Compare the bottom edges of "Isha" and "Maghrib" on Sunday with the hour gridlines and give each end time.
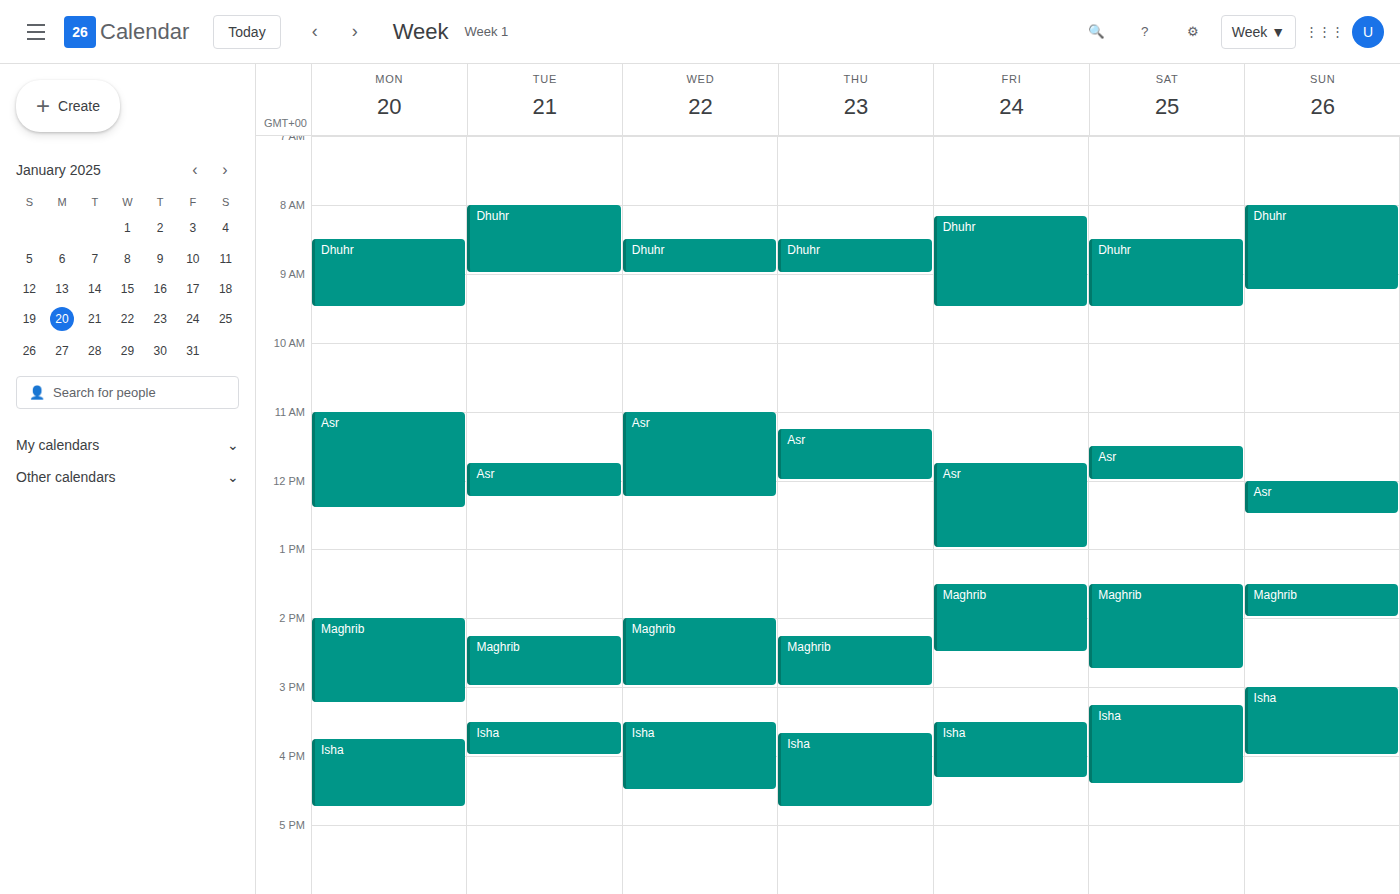
"Isha": 4:00 PM, exactly on the 4 PM line. "Maghrib": 2:00 PM, exactly on the 2 PM line.